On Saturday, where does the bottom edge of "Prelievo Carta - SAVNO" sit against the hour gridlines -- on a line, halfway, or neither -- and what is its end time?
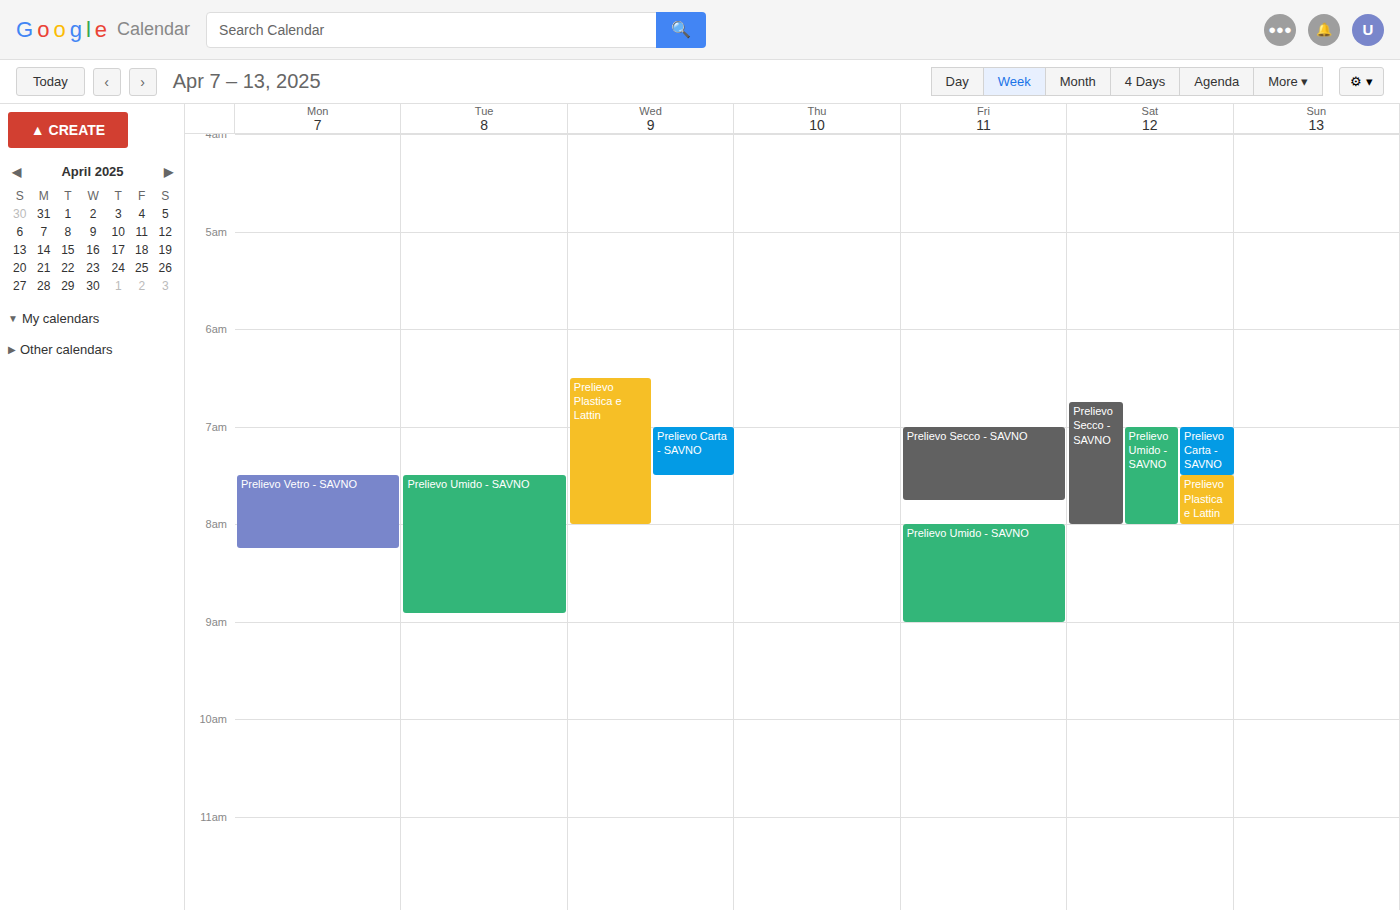
07:30 -- halfway between the 07:00 and 08:00 lines.